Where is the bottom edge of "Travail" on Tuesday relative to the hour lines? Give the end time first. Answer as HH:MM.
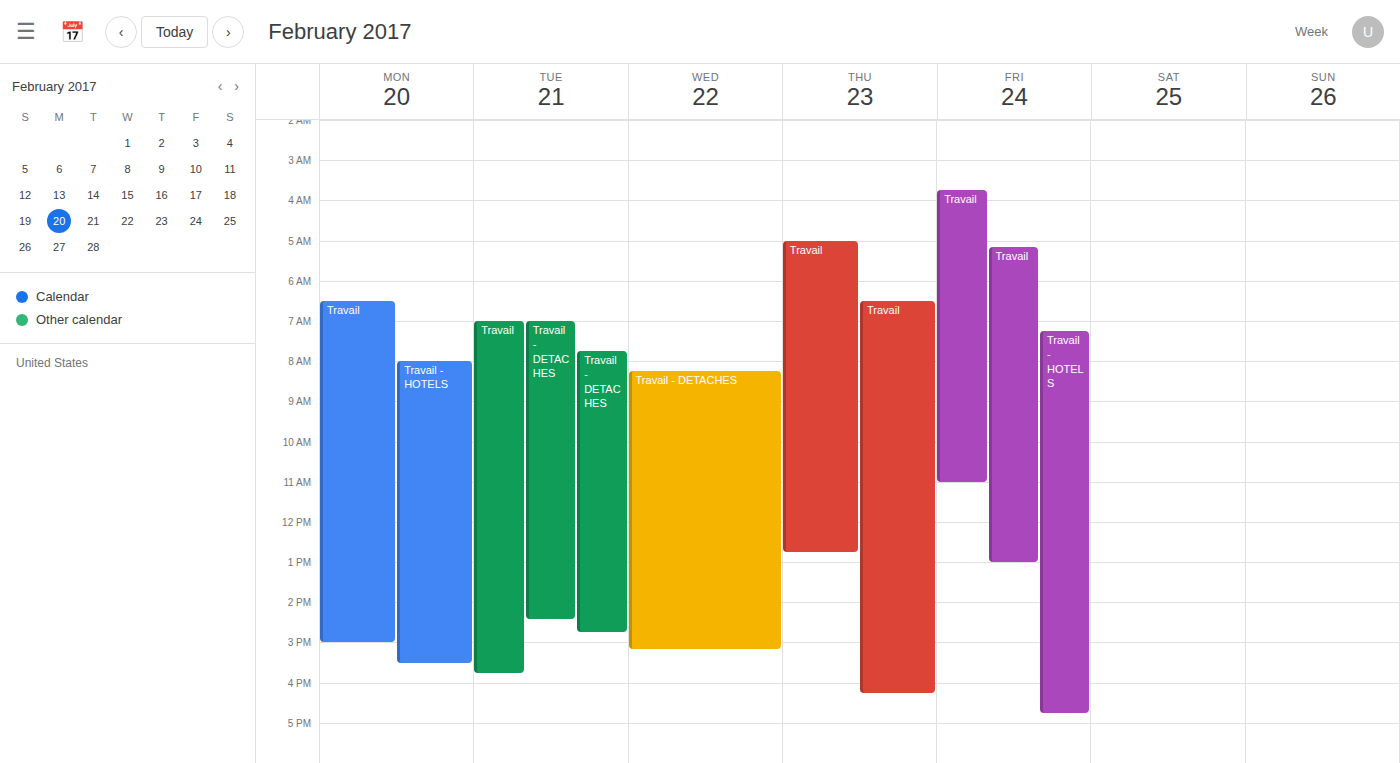
15:45 -- neither: three quarters of the way from the 15:00 line to the 16:00 line.